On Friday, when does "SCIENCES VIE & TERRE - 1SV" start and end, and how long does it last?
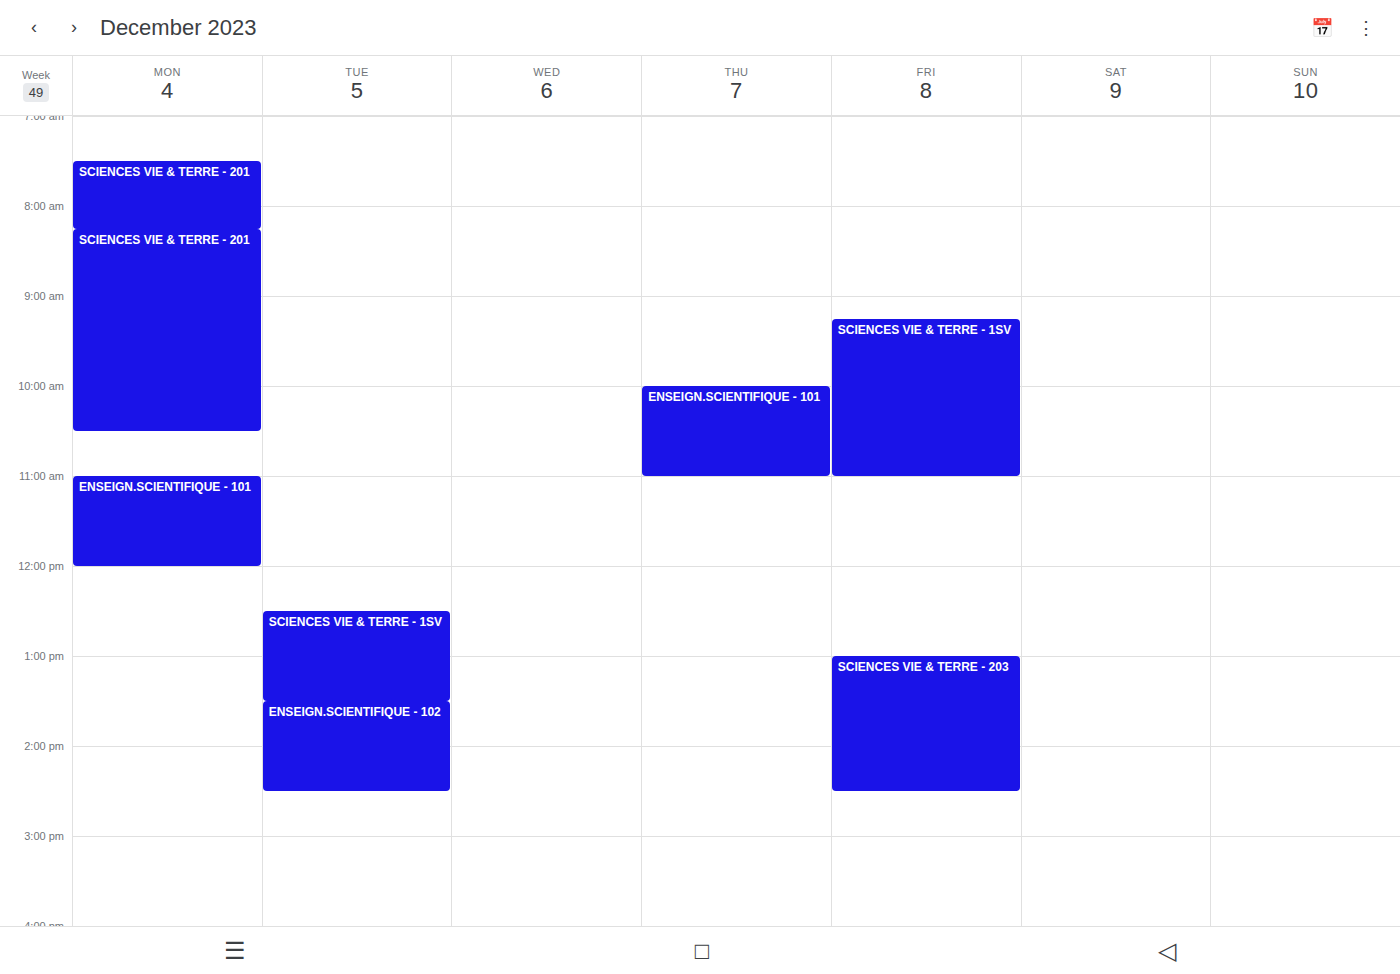
9:15 AM to 11:00 AM, 1 hour 45 minutes